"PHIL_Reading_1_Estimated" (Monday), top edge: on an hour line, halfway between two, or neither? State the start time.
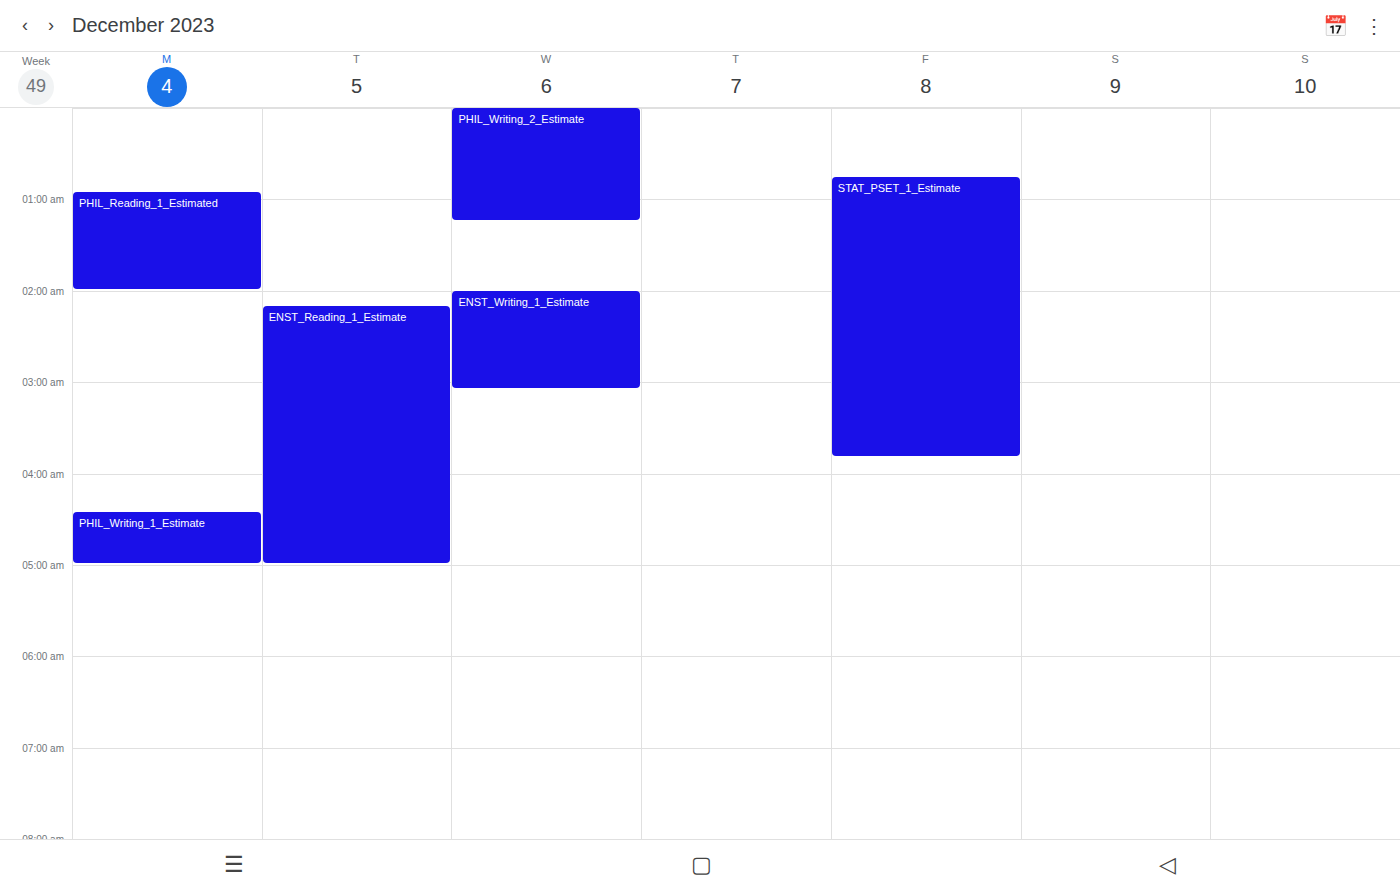
12:55 AM -- neither: 55 minutes below the 12 AM line and 5 minutes above the 1 AM line.